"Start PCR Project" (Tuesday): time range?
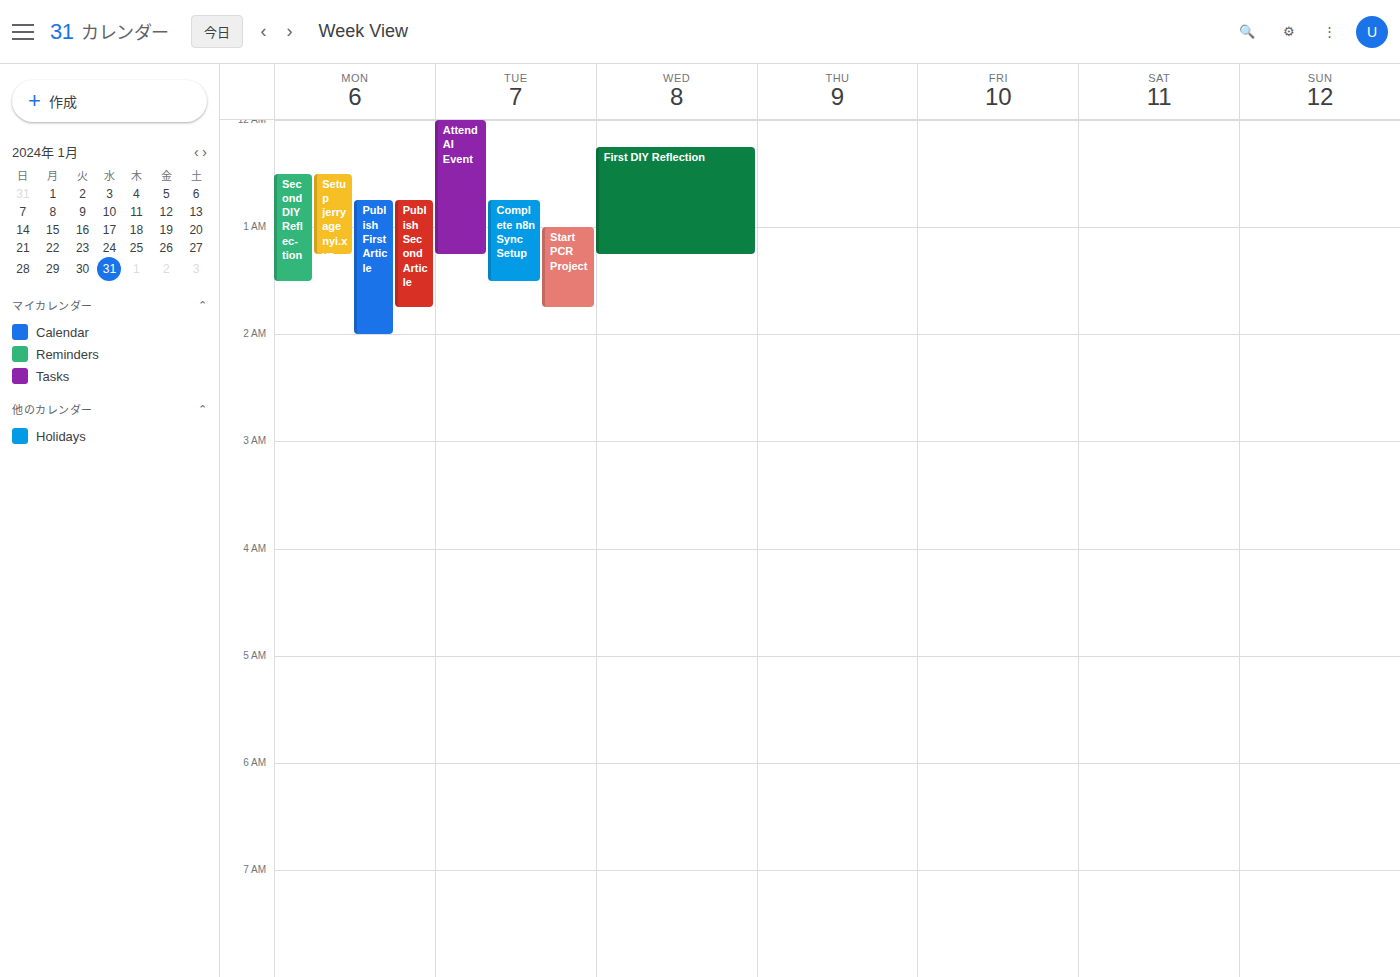
1:00 AM to 1:45 AM